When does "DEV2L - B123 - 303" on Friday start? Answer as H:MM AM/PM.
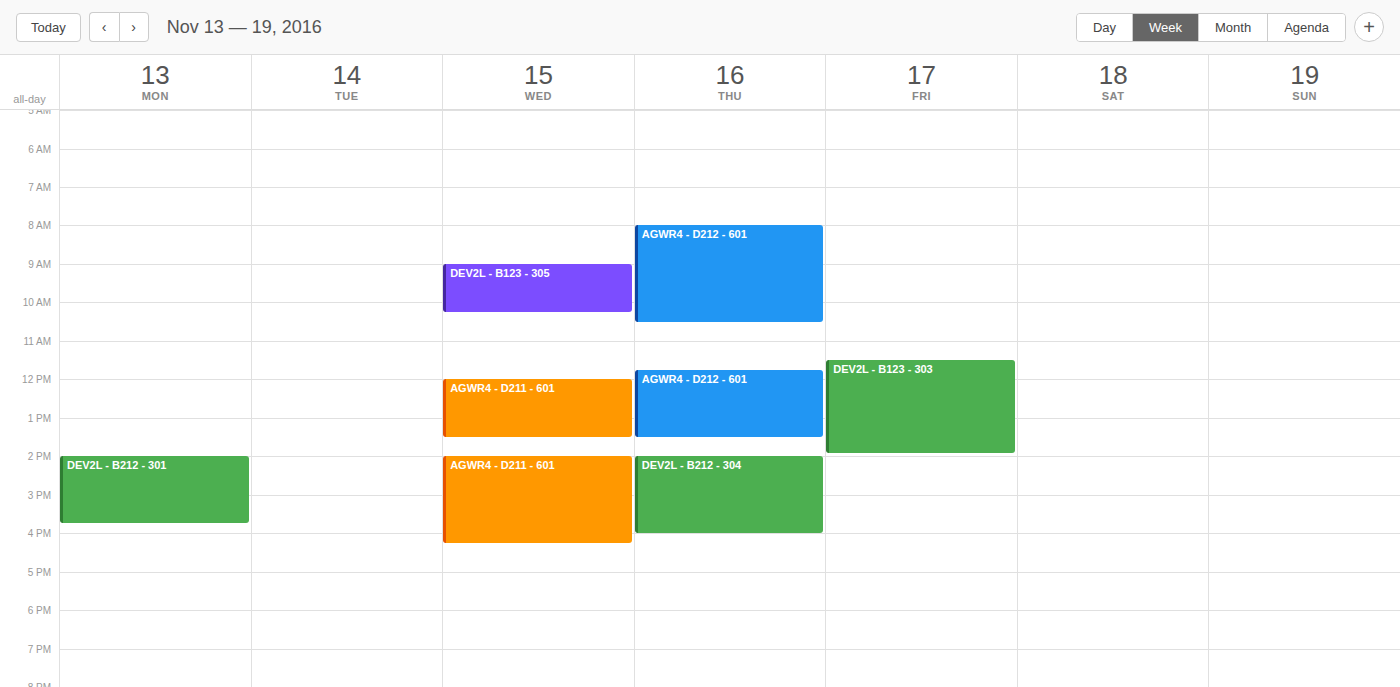
11:30 AM